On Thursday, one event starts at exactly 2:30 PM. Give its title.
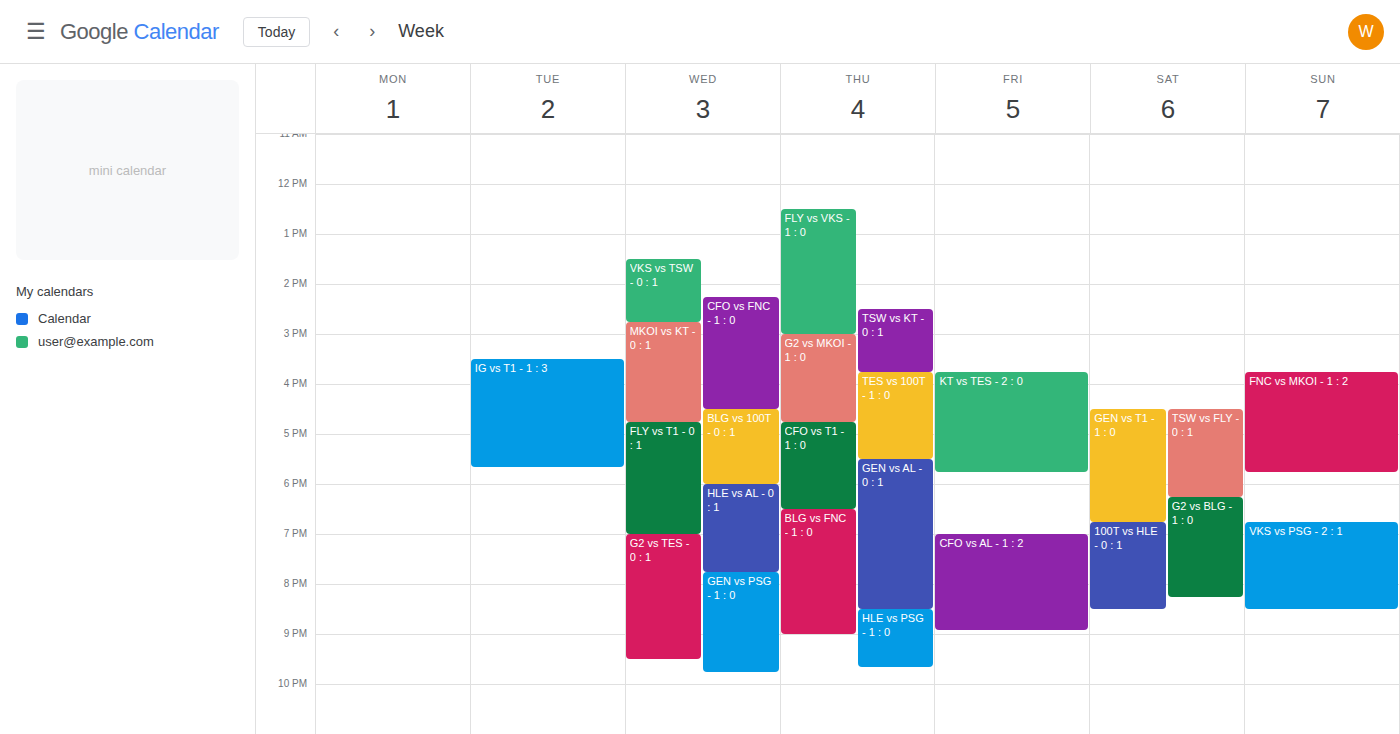
"TSW vs KT - 0 : 1"